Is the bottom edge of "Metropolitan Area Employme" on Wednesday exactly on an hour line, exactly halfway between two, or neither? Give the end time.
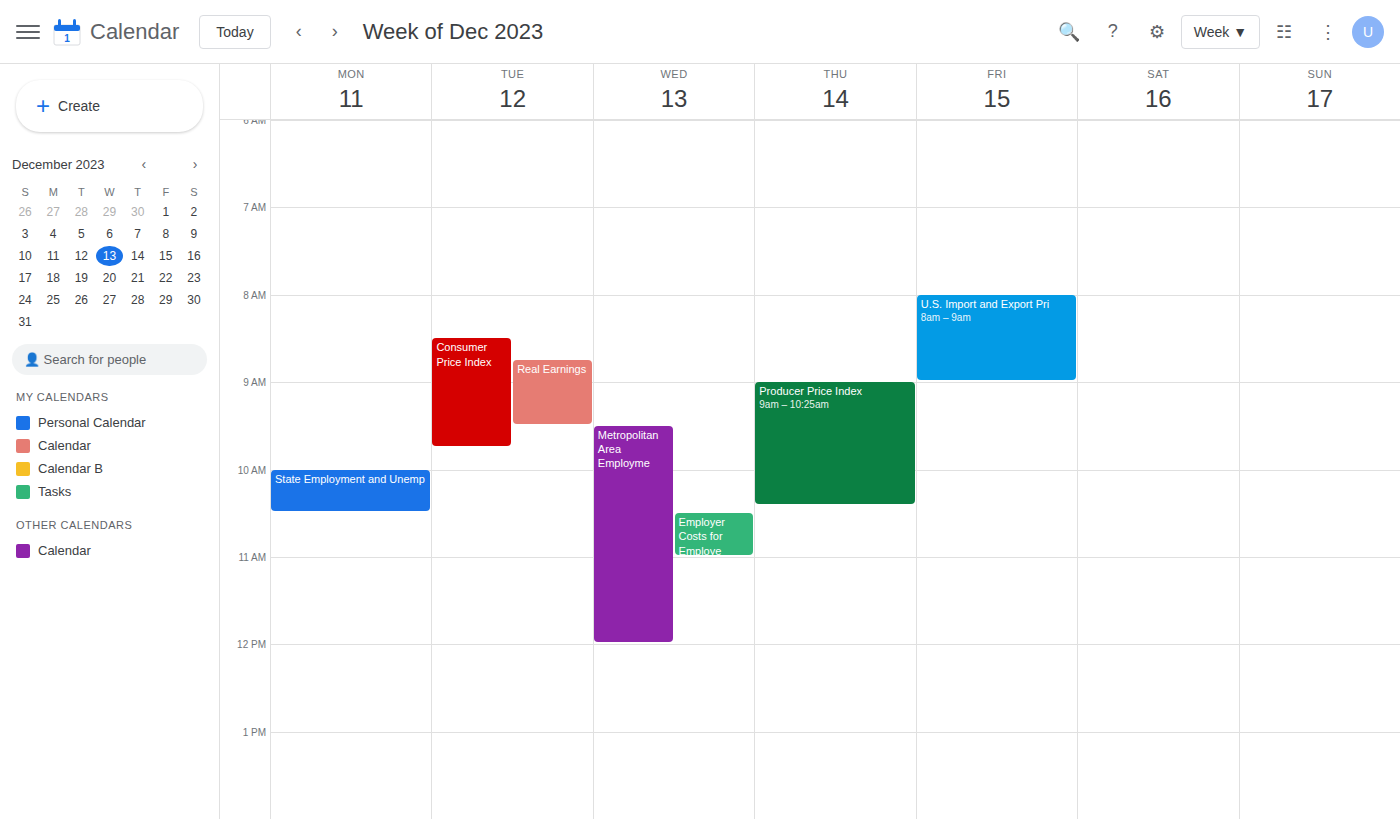
12:00 PM -- exactly on the 12 PM line.